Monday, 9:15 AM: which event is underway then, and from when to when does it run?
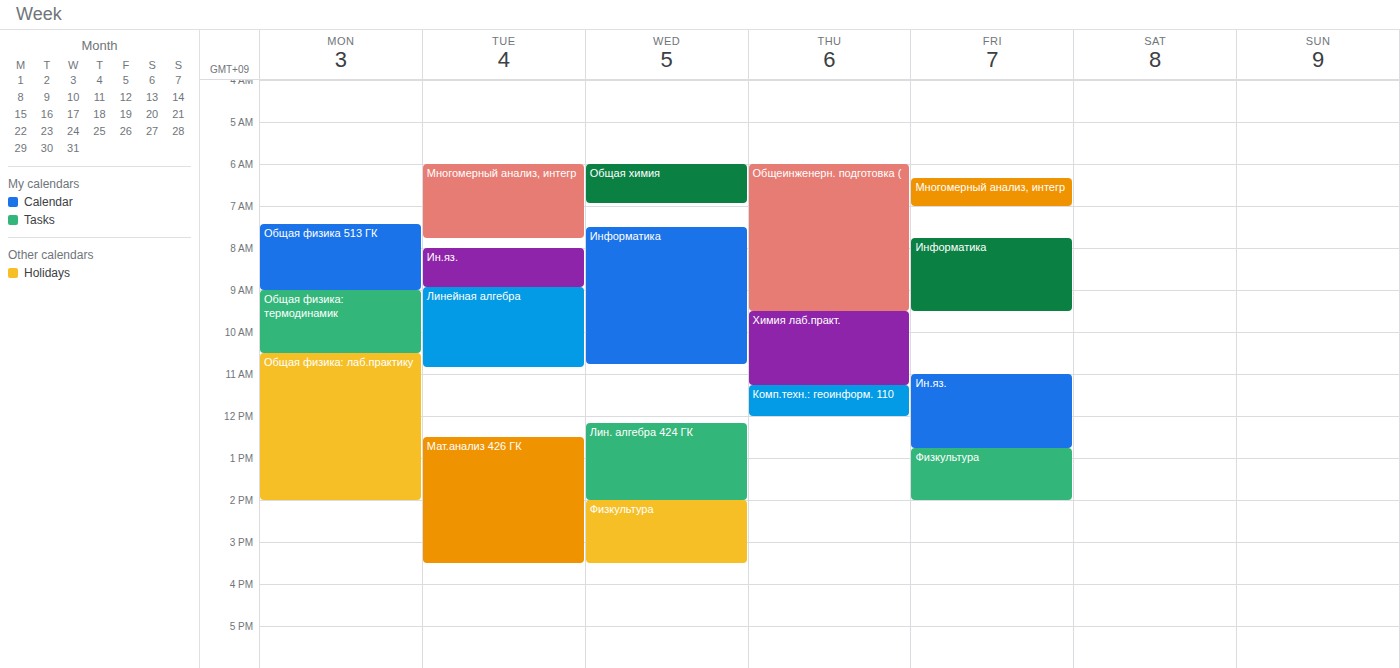
"Общая физика: термодинамик", 9:00 AM to 10:30 AM